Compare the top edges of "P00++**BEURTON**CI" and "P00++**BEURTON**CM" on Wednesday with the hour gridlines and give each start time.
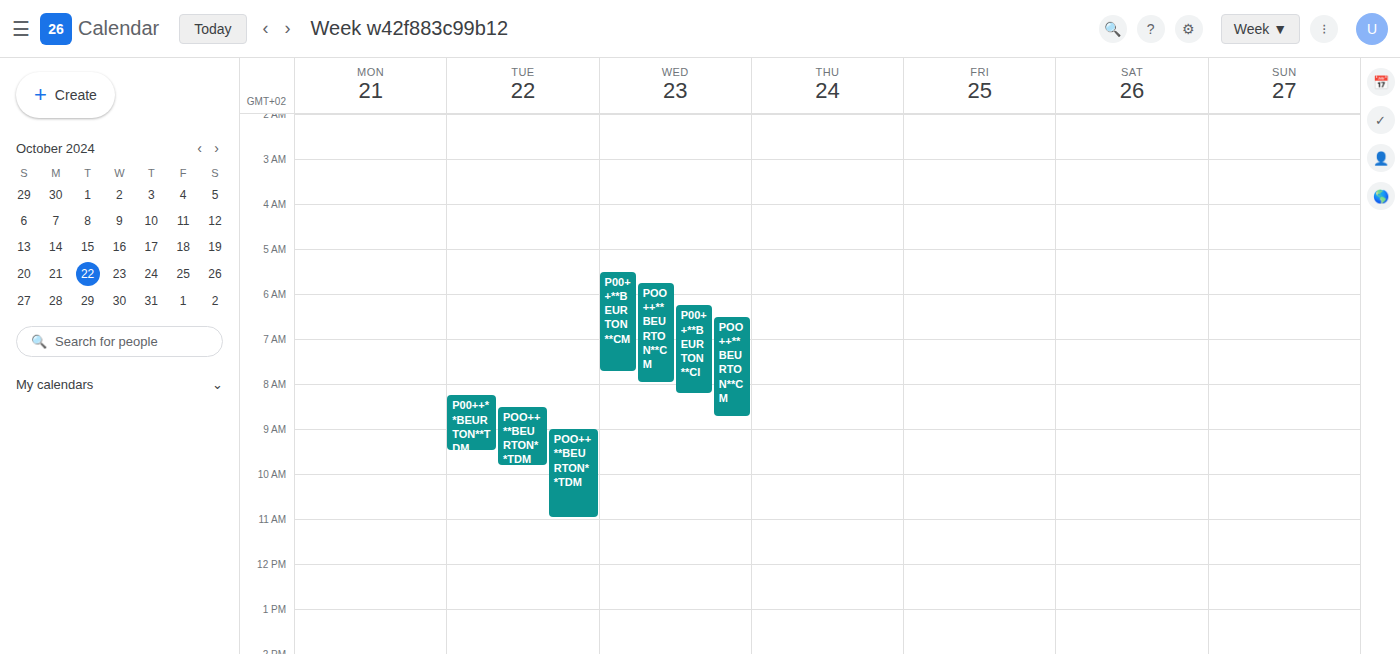
"P00++**BEURTON**CI": 6:15 AM, neither: a quarter of the way from the 6 AM line to the 7 AM line. "P00++**BEURTON**CM": 5:30 AM, halfway between the 5 AM and 6 AM lines.